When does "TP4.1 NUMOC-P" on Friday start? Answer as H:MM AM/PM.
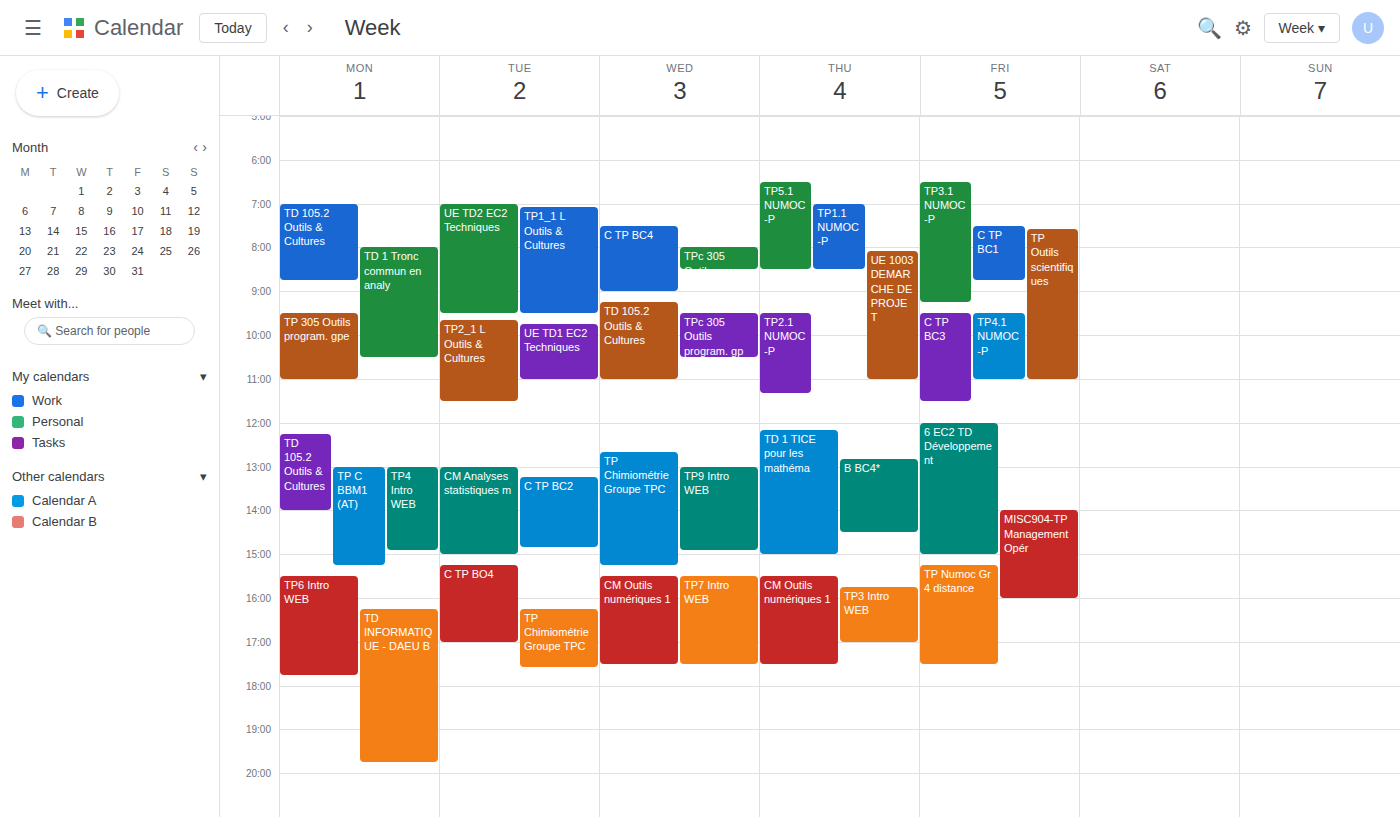
9:30 AM